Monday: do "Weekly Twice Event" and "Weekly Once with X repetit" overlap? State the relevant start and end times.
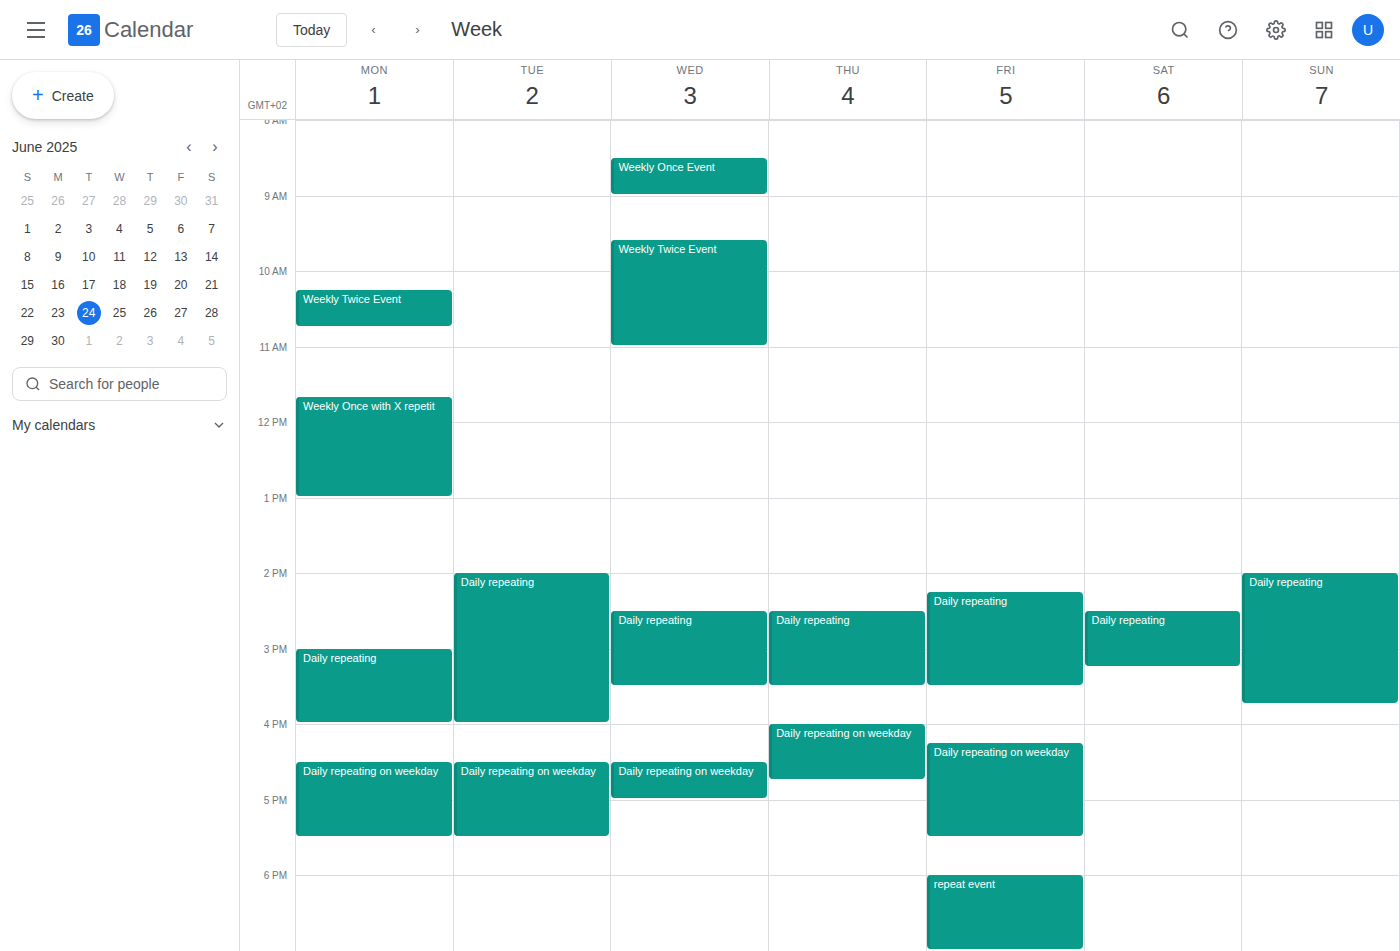
"Weekly Twice Event" ends at 10:45 AM and "Weekly Once with X repetit" starts at 11:40 AM -- no overlap.